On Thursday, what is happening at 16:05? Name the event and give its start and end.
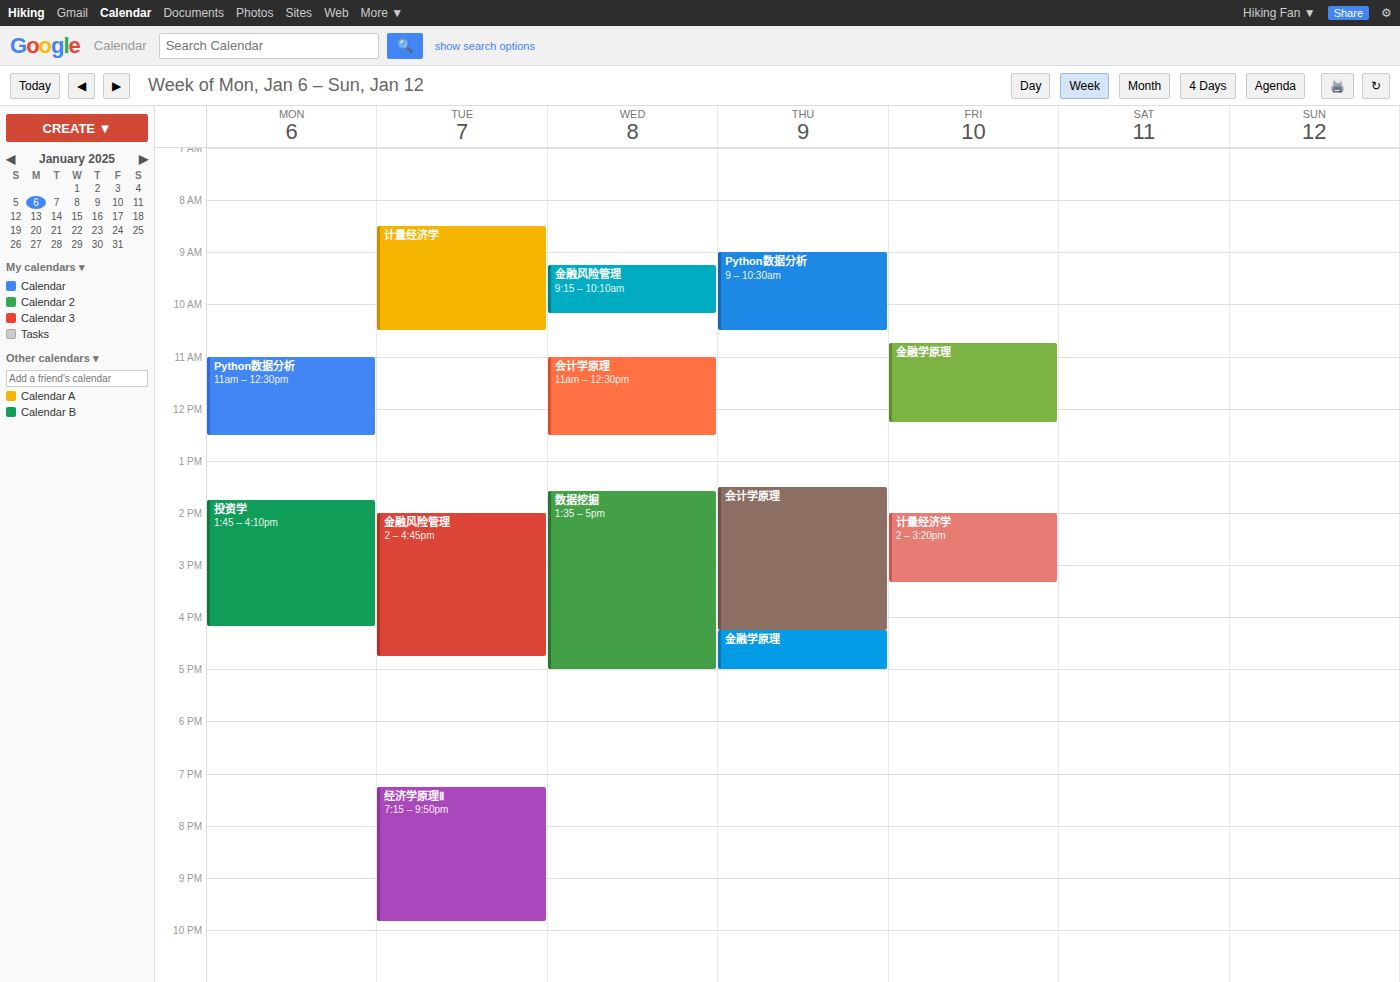
"会计学原理", 13:30 to 16:15